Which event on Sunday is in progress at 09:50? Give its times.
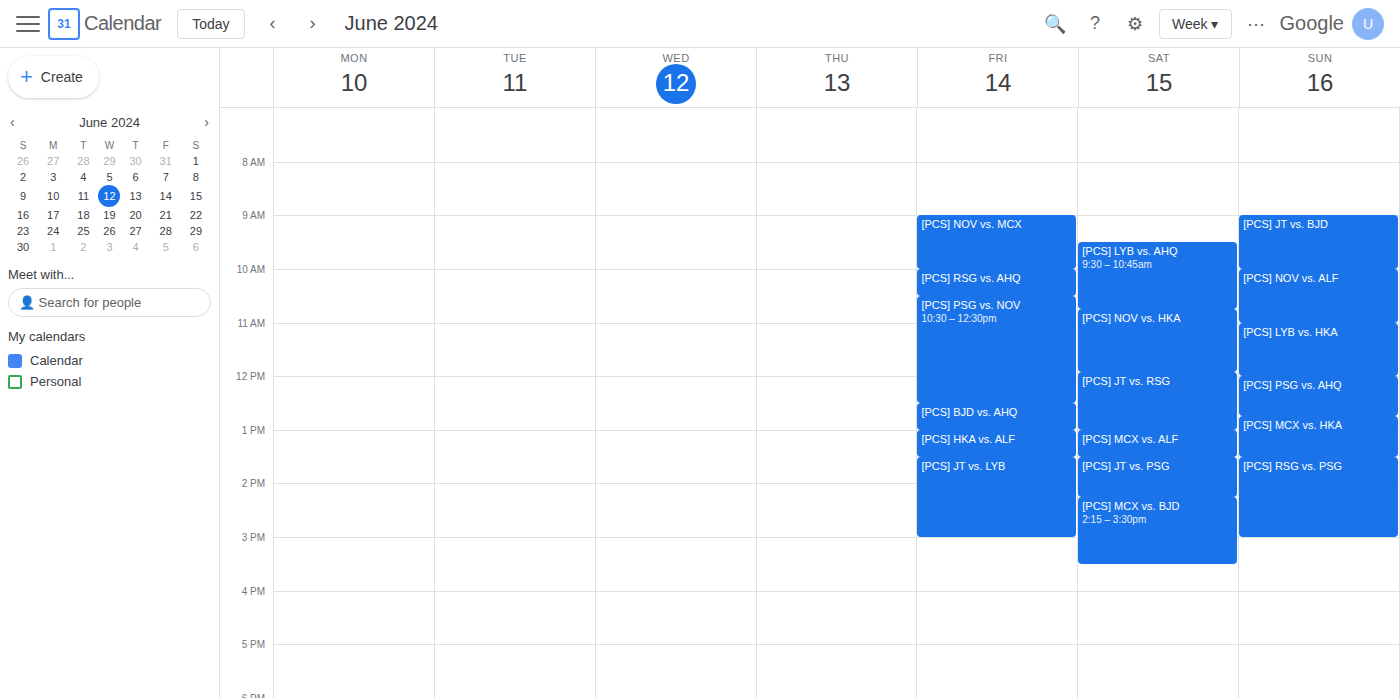
"[PCS] JT vs. BJD", 09:00 to 10:00